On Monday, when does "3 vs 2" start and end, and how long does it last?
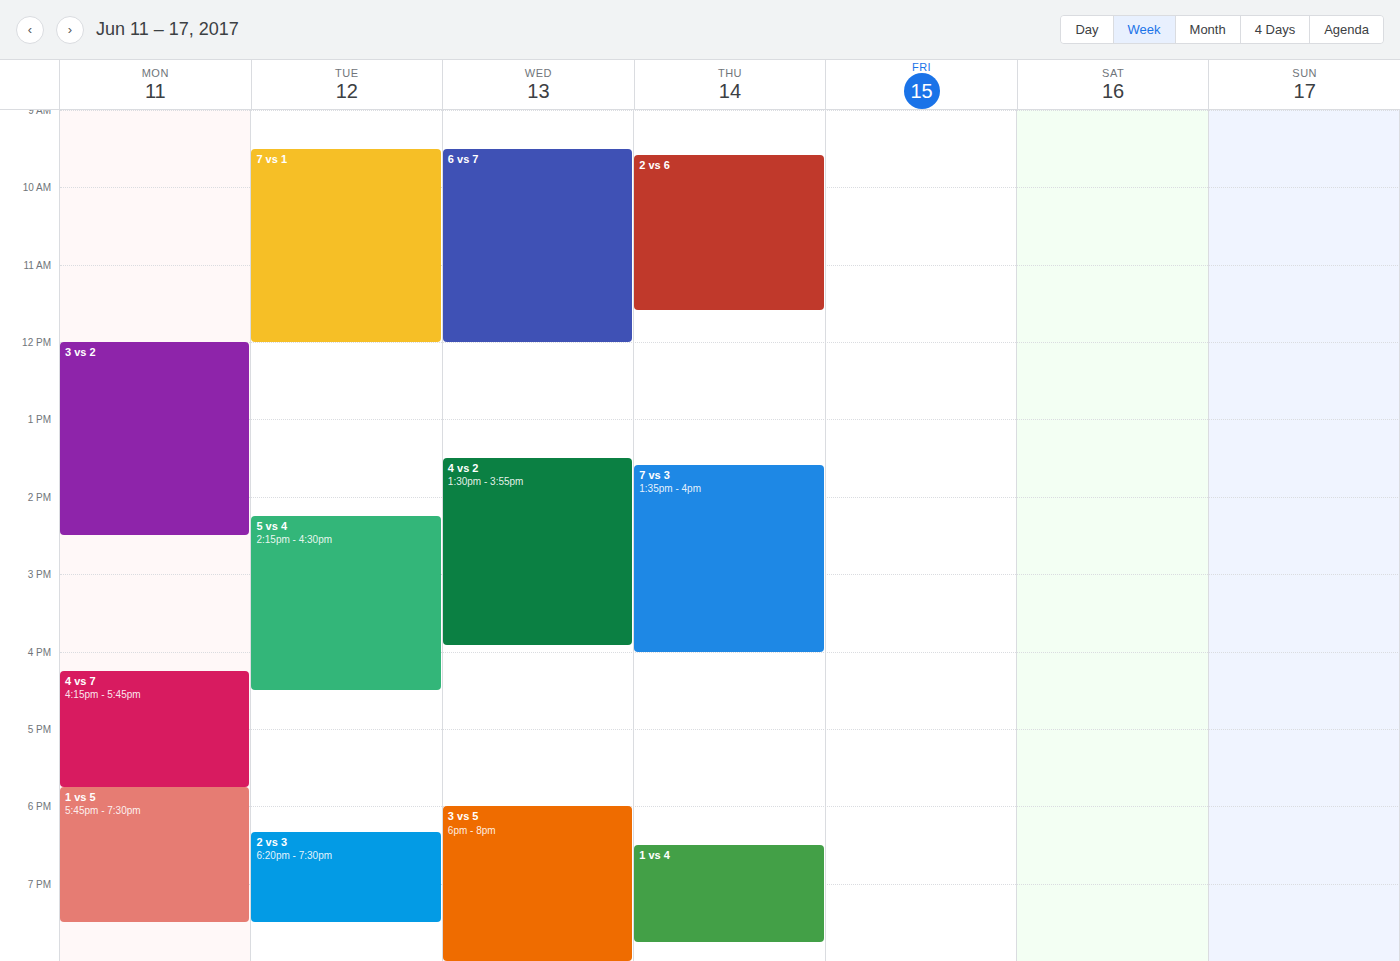
12:00 PM to 2:30 PM, 2 hours 30 minutes